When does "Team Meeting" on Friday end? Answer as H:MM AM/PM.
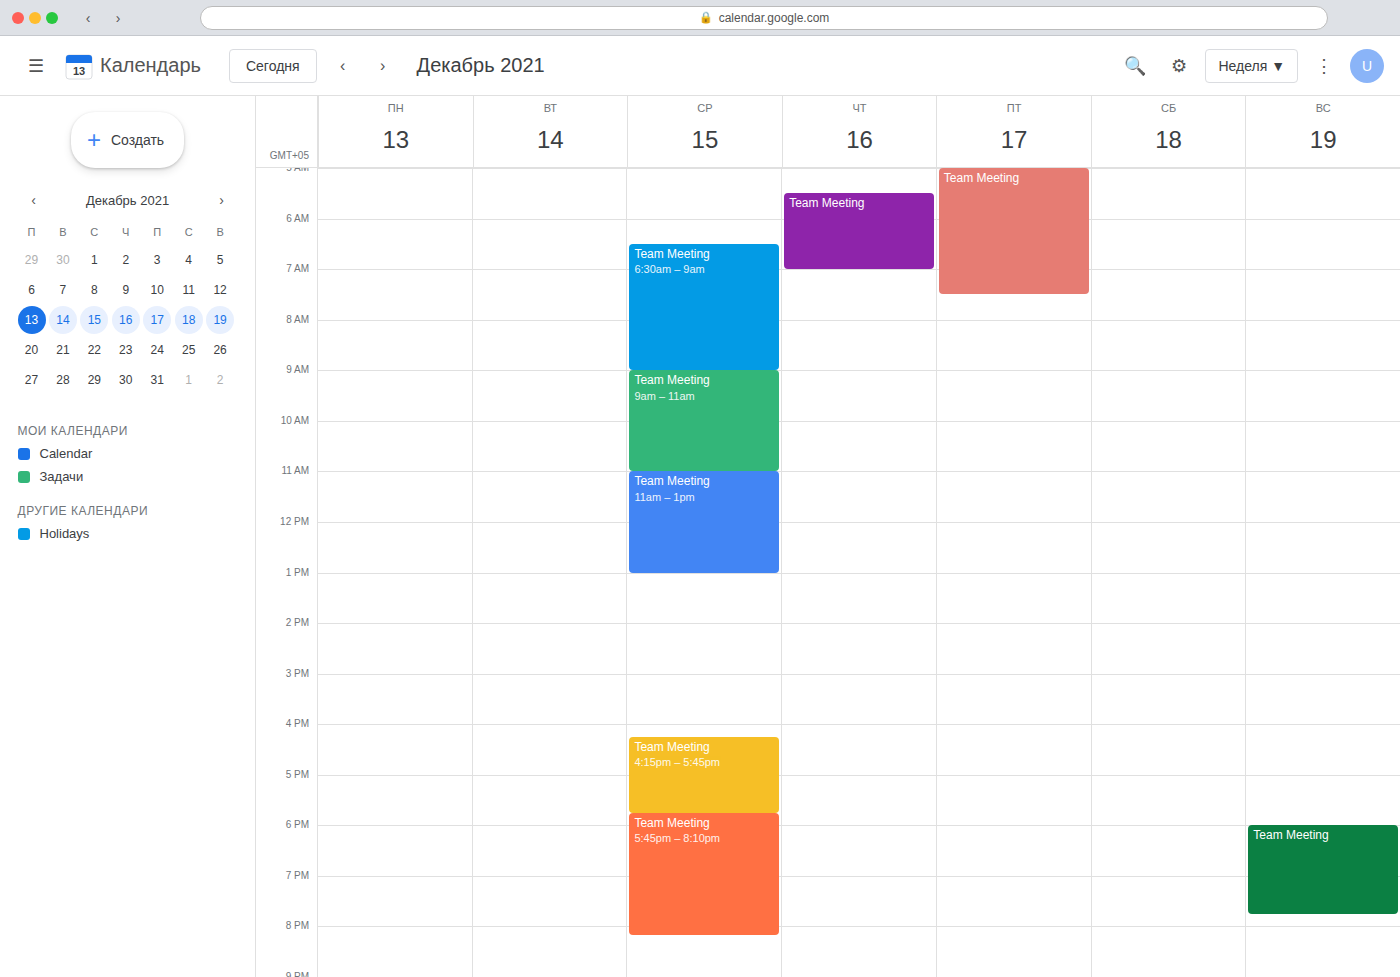
7:30 AM